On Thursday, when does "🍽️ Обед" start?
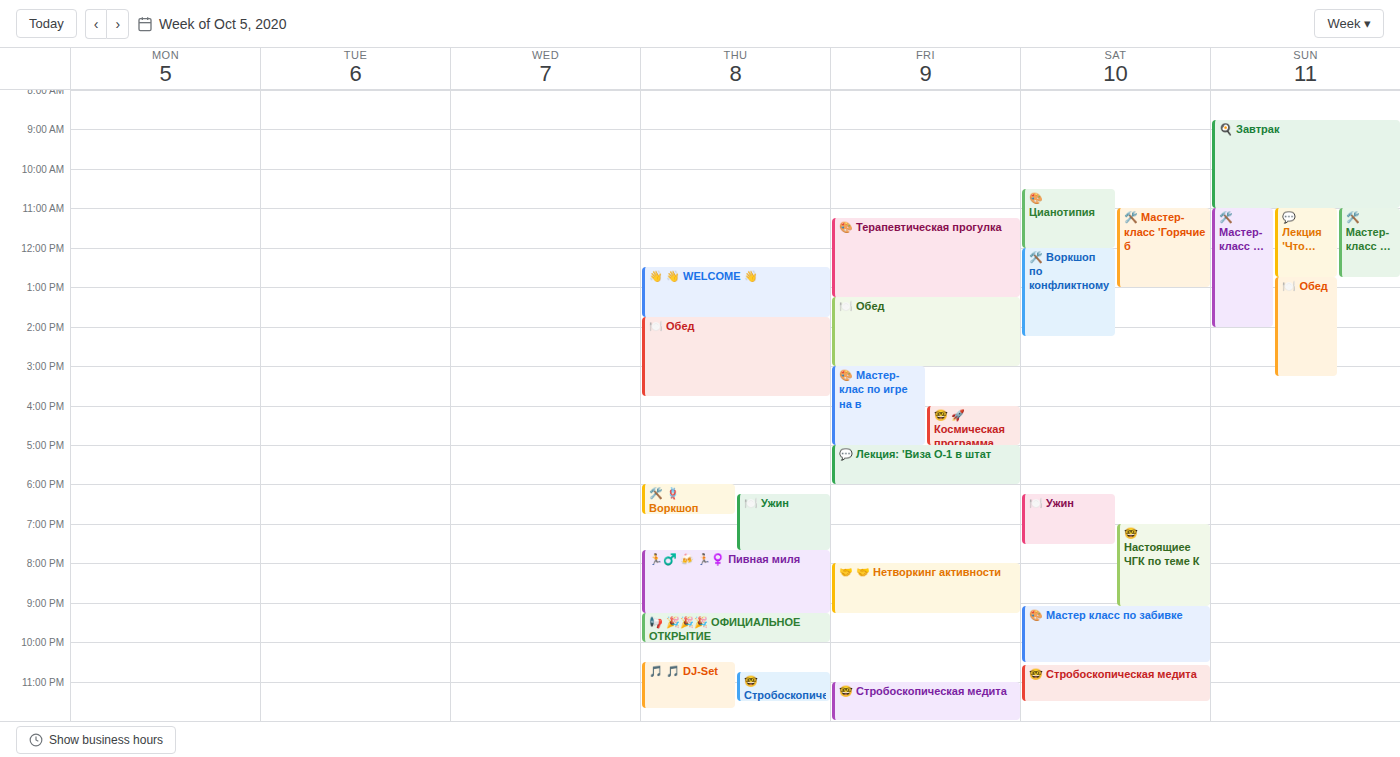
1:45 PM